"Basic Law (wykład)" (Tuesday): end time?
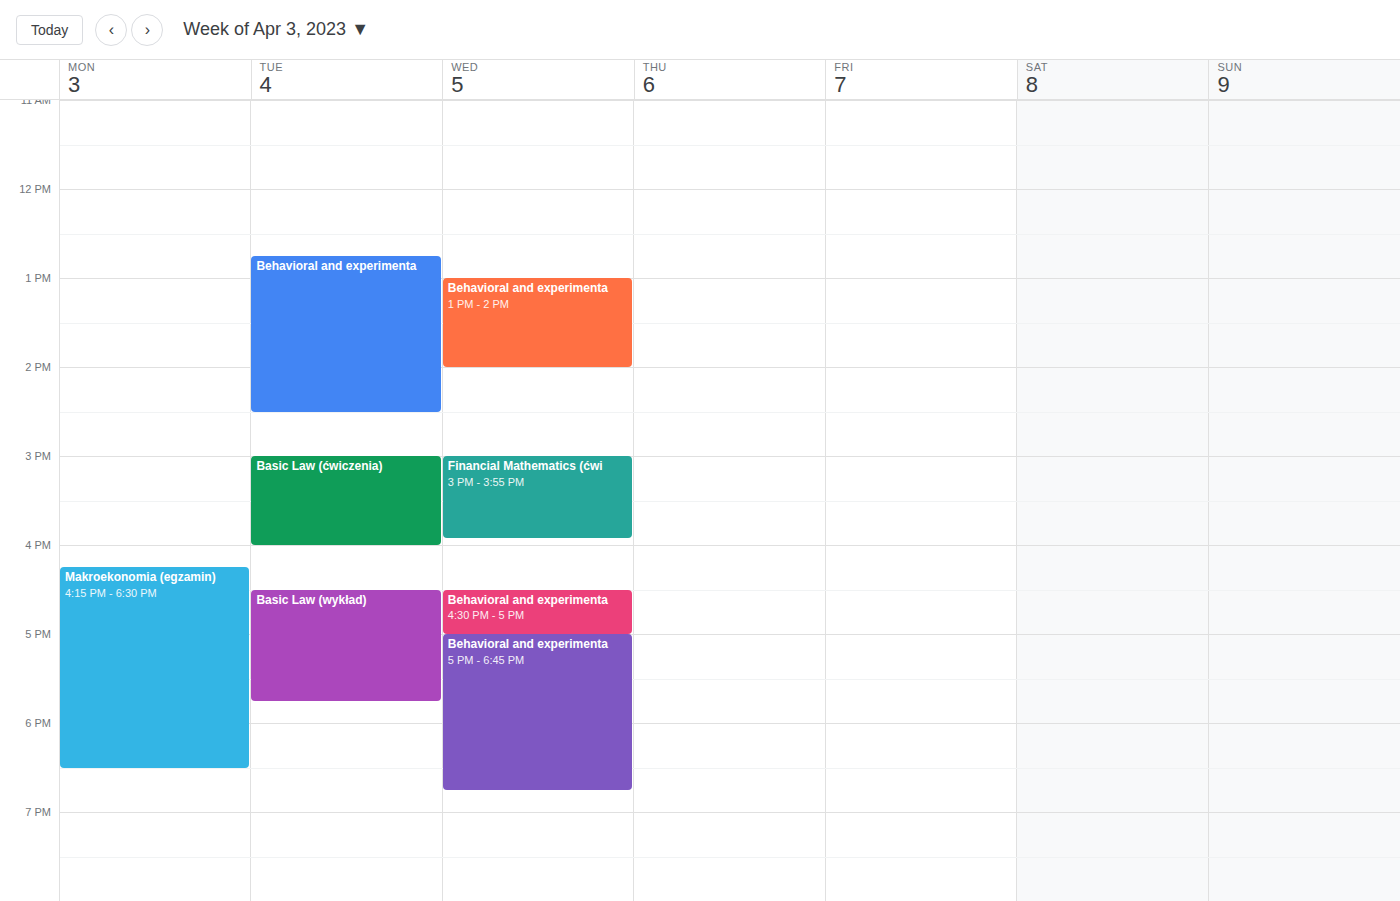
5:45 PM